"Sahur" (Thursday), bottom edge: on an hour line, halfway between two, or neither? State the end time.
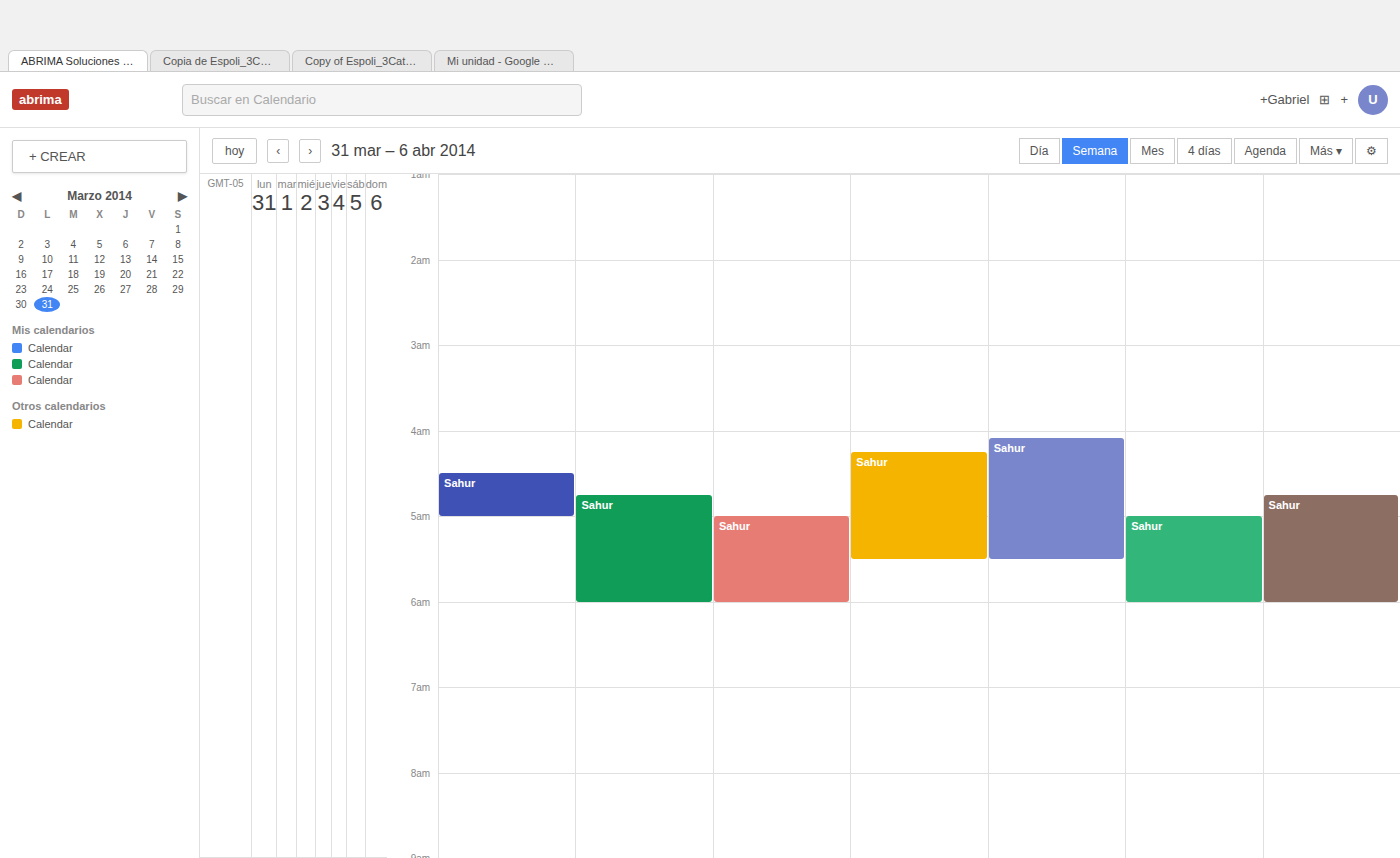
5:30 AM -- halfway between the 5 AM and 6 AM lines.